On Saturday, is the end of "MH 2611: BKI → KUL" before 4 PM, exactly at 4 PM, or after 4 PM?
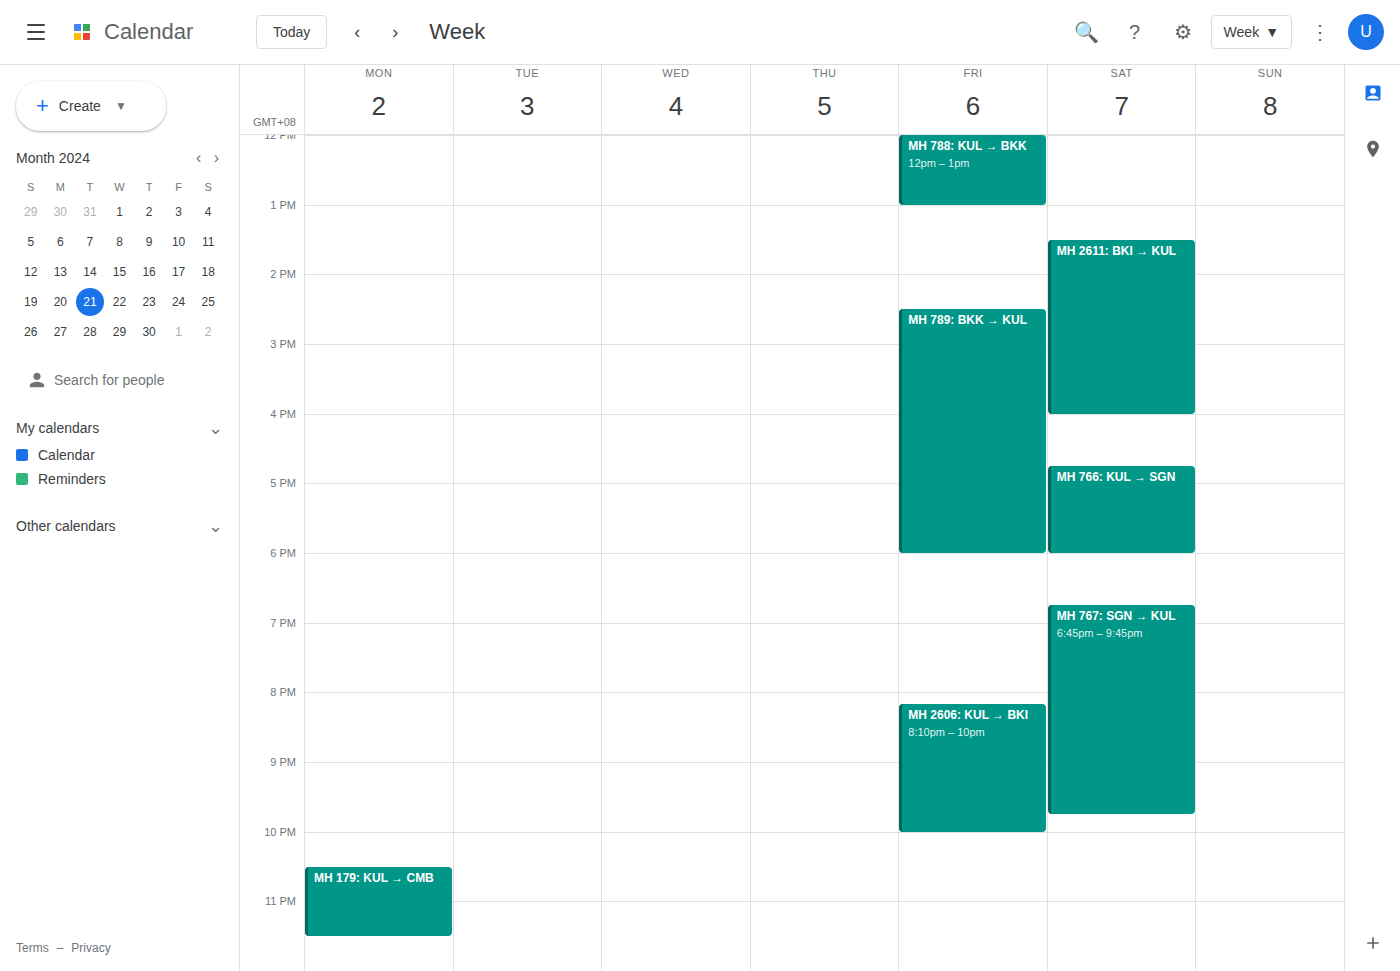
4:00 PM -- exactly at 4 PM, on the 4 PM line.